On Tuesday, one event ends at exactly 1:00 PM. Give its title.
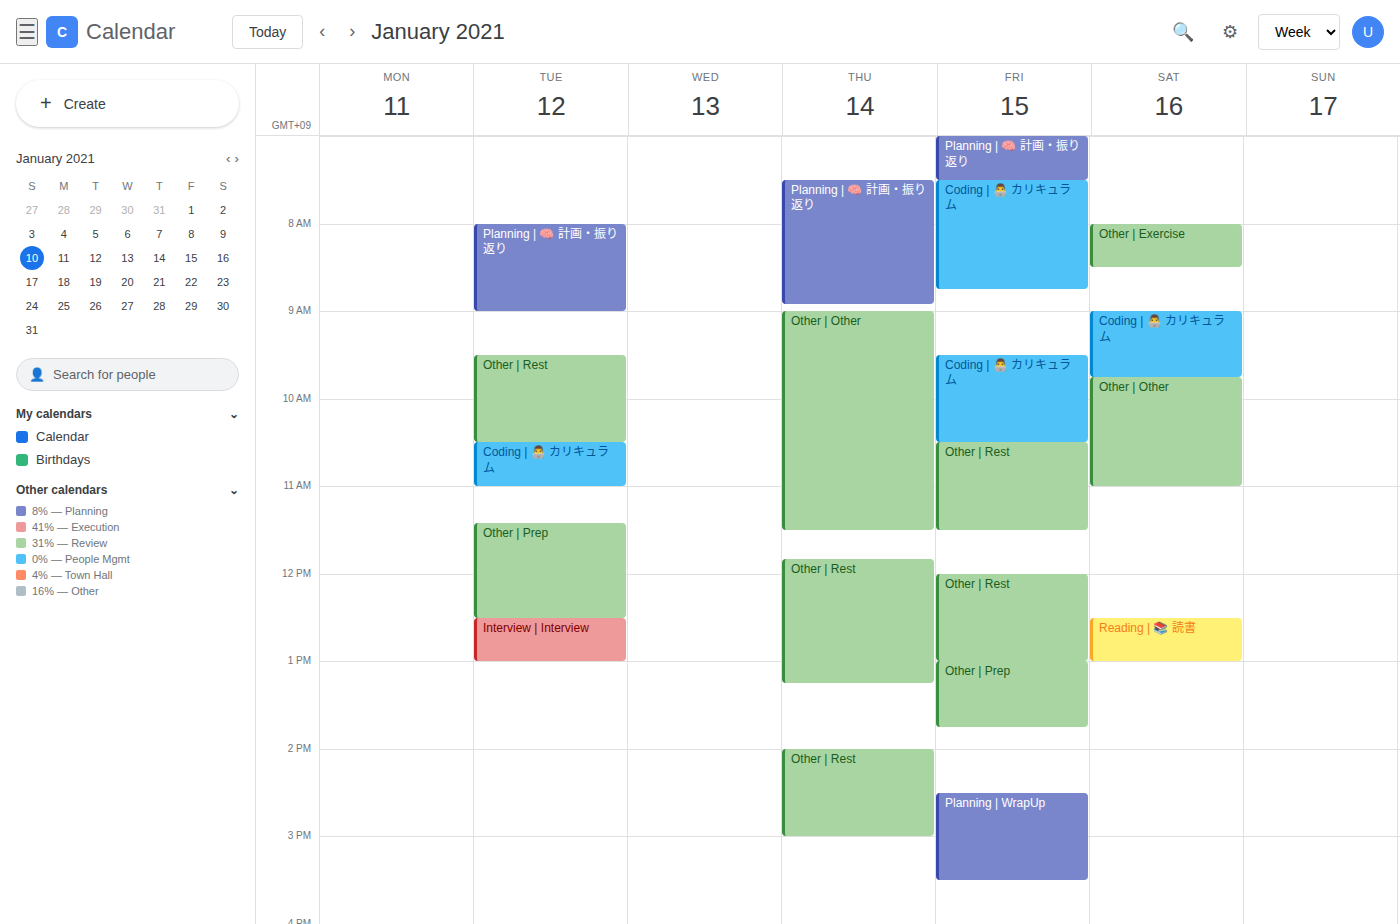
"Interview | Interview"